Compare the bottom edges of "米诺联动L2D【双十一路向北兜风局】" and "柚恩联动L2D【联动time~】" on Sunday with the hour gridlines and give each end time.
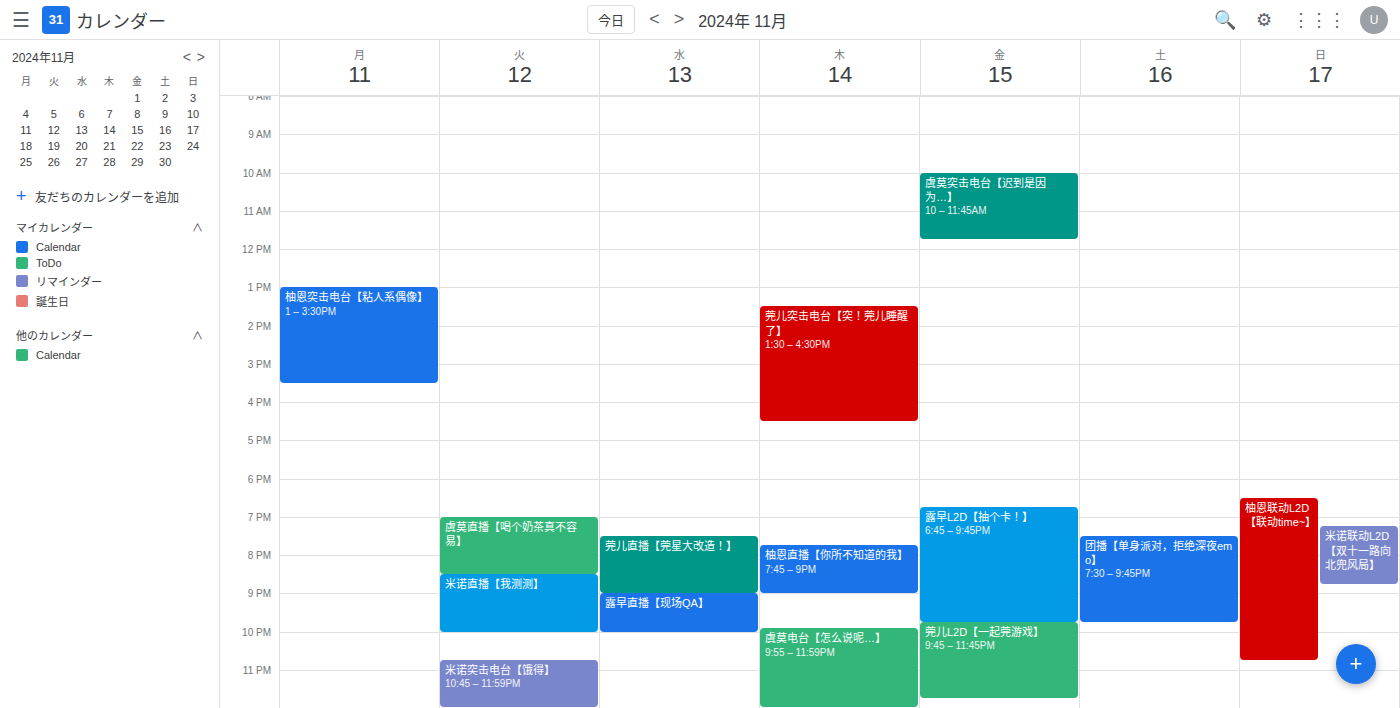
"米诺联动L2D【双十一路向北兜风局】": 8:45 PM, neither: three quarters of the way from the 8 PM line to the 9 PM line. "柚恩联动L2D【联动time~】": 10:45 PM, neither: three quarters of the way from the 10 PM line to the 11 PM line.